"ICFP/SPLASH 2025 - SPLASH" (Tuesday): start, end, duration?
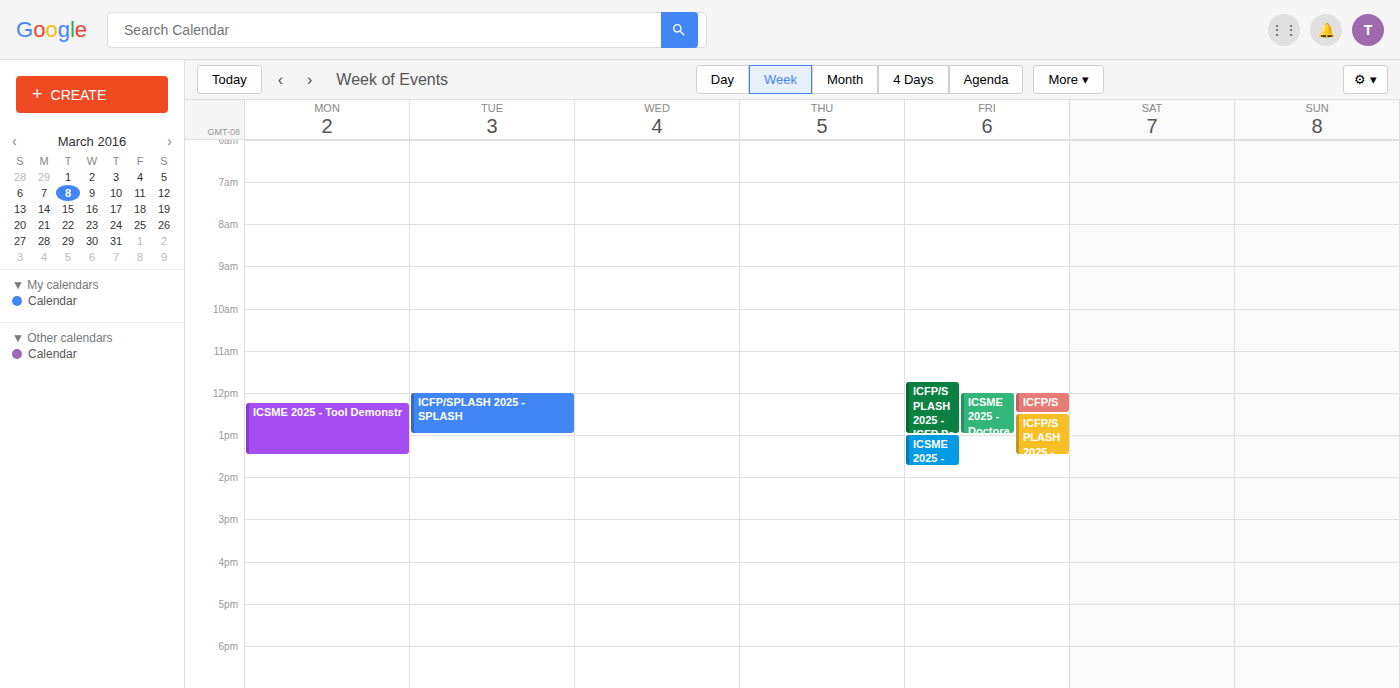
12:00 PM to 1:00 PM, 1 hour